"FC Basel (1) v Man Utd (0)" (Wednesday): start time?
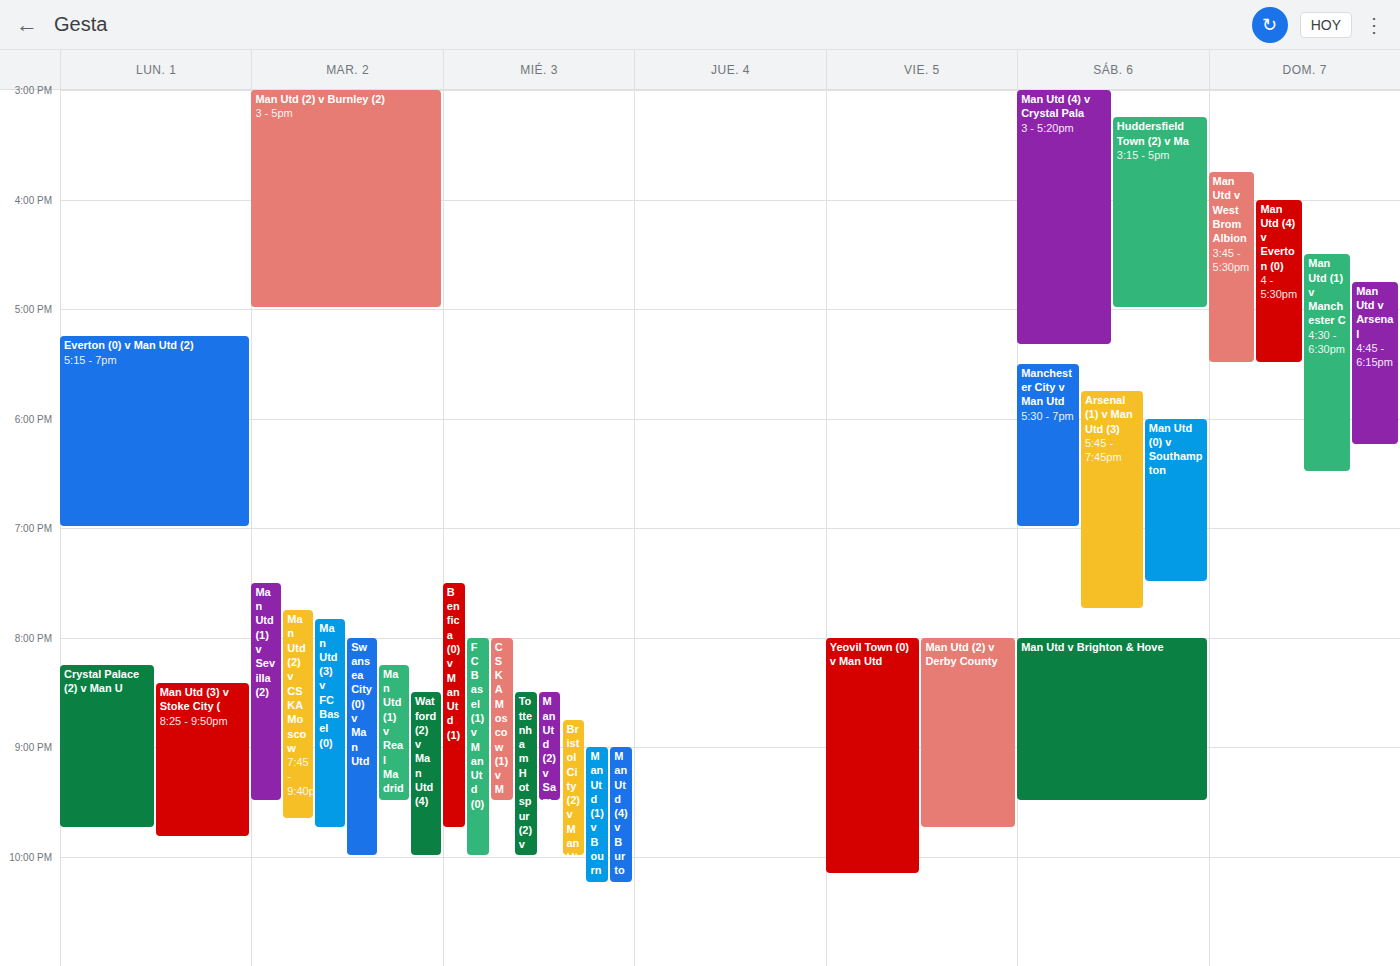
8:00 PM